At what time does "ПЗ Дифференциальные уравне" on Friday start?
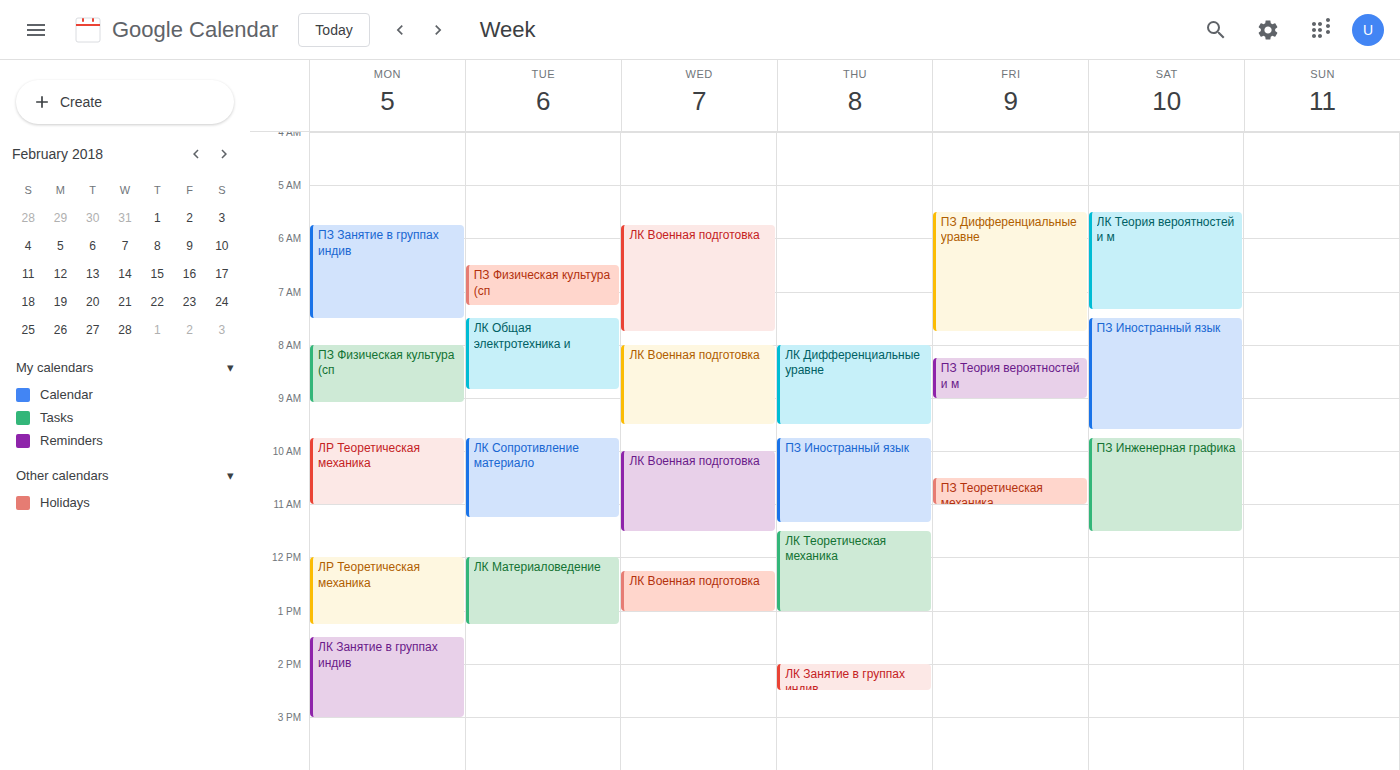
5:30 AM